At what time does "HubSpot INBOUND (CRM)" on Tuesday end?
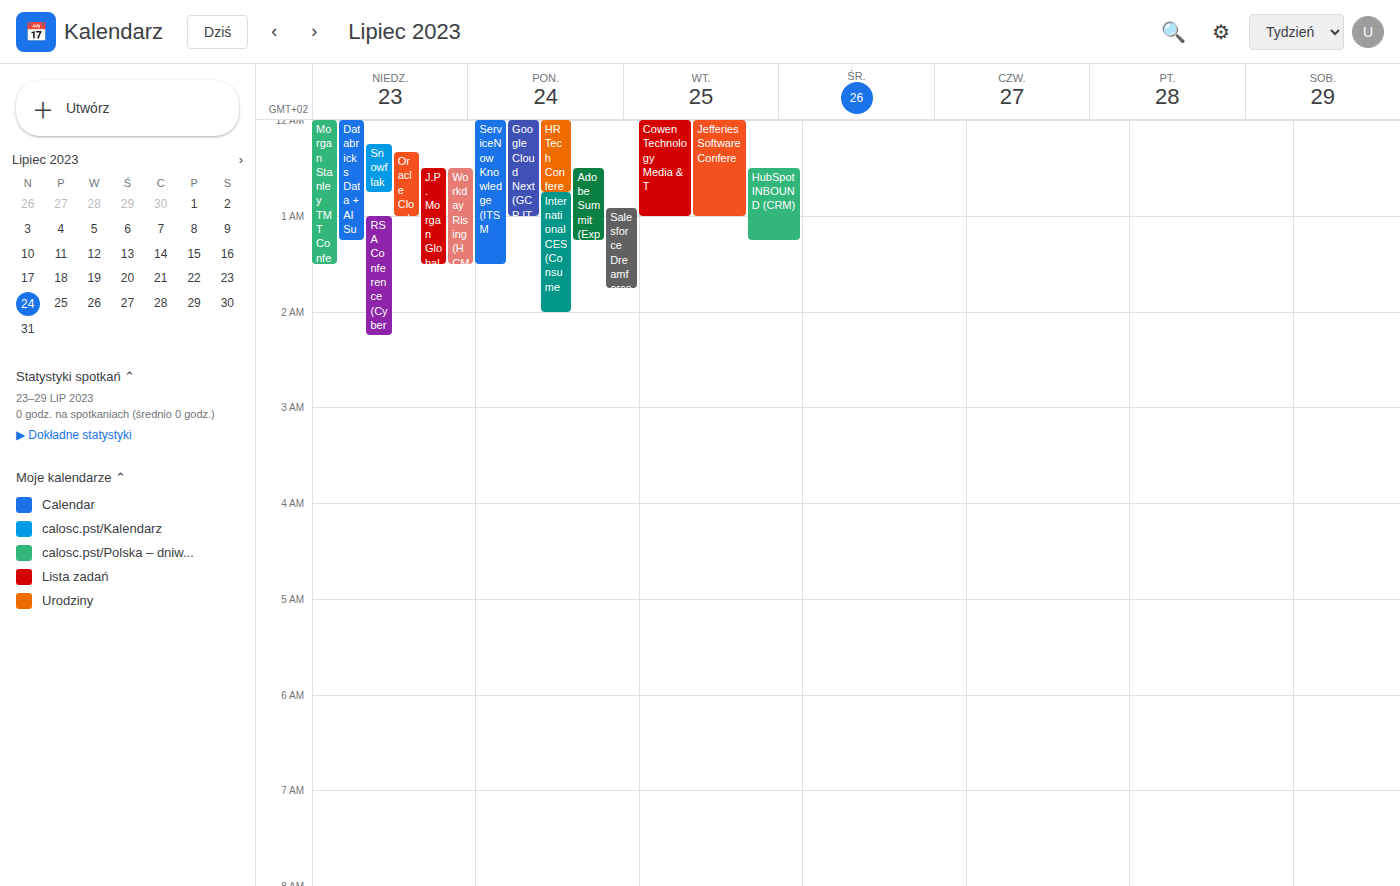
01:15